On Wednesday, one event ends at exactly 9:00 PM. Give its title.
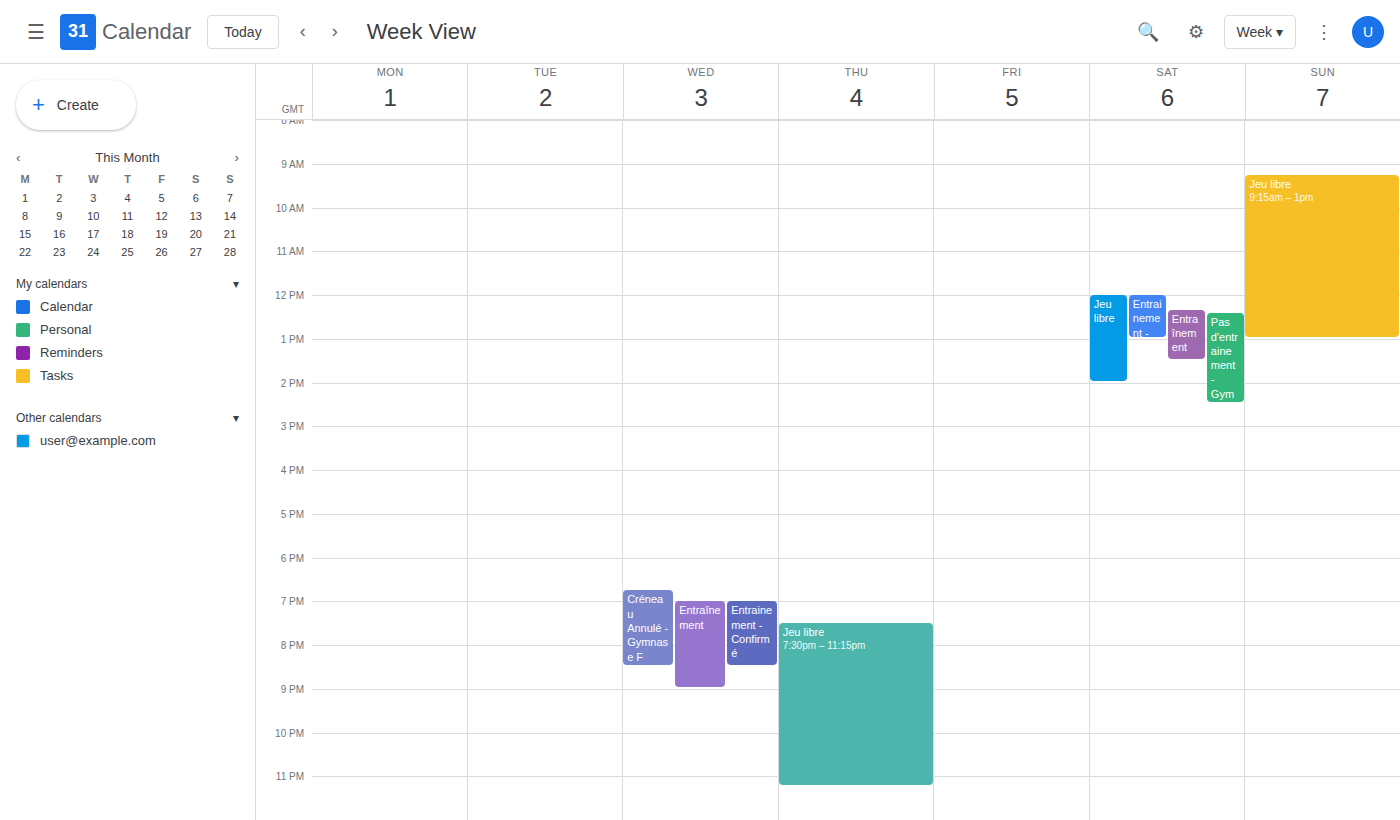
"Entraînement"